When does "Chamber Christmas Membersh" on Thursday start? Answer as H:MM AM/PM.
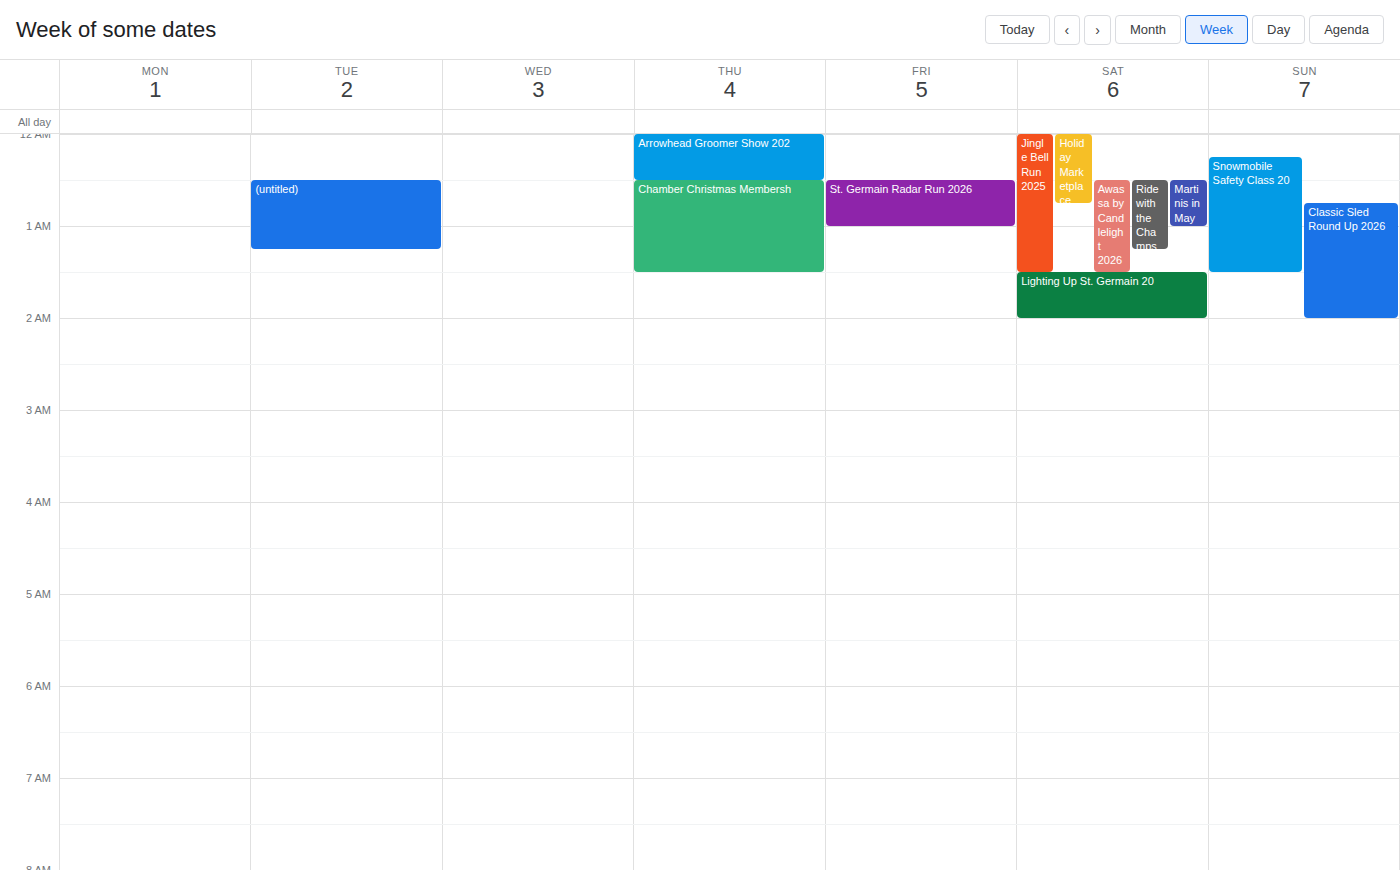
12:30 AM